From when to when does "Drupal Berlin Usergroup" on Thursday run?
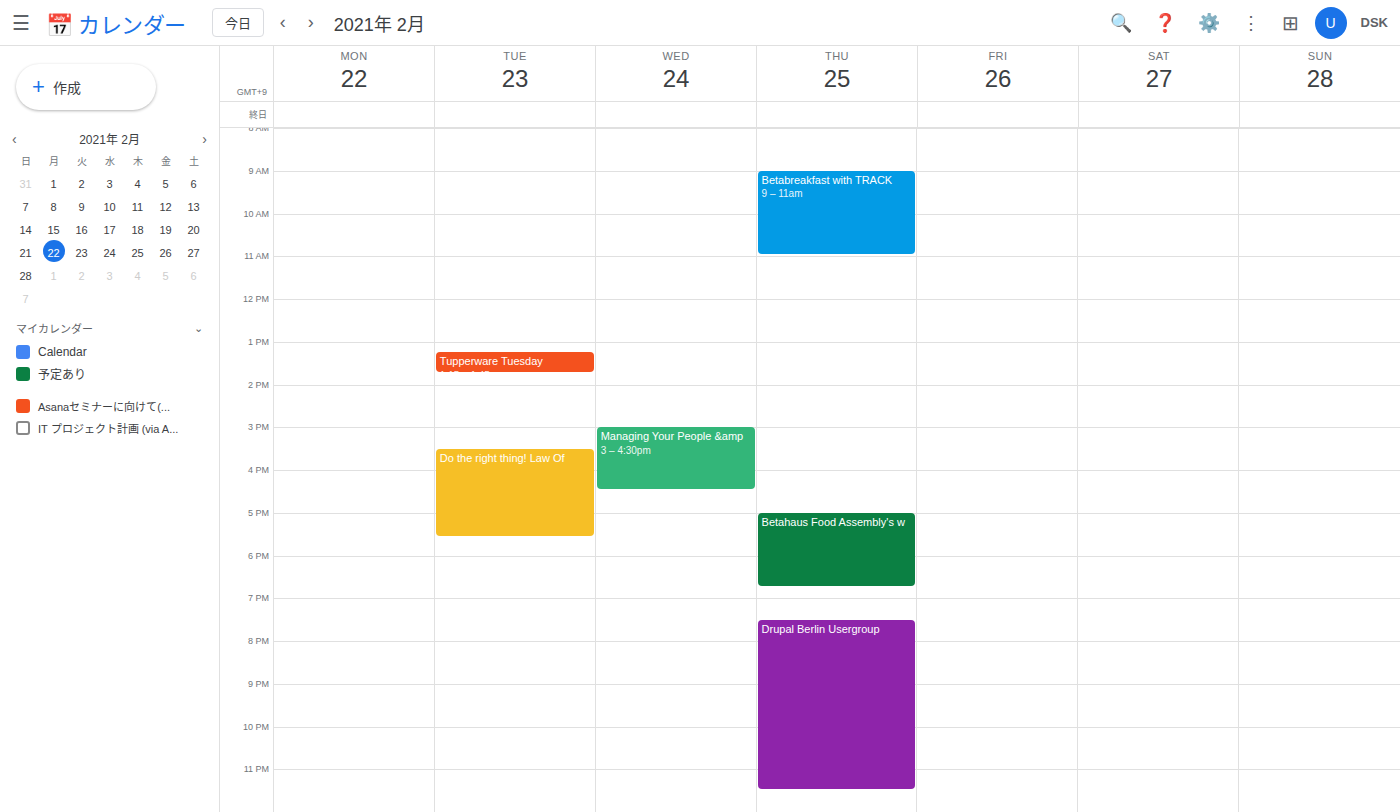
19:30 to 23:30